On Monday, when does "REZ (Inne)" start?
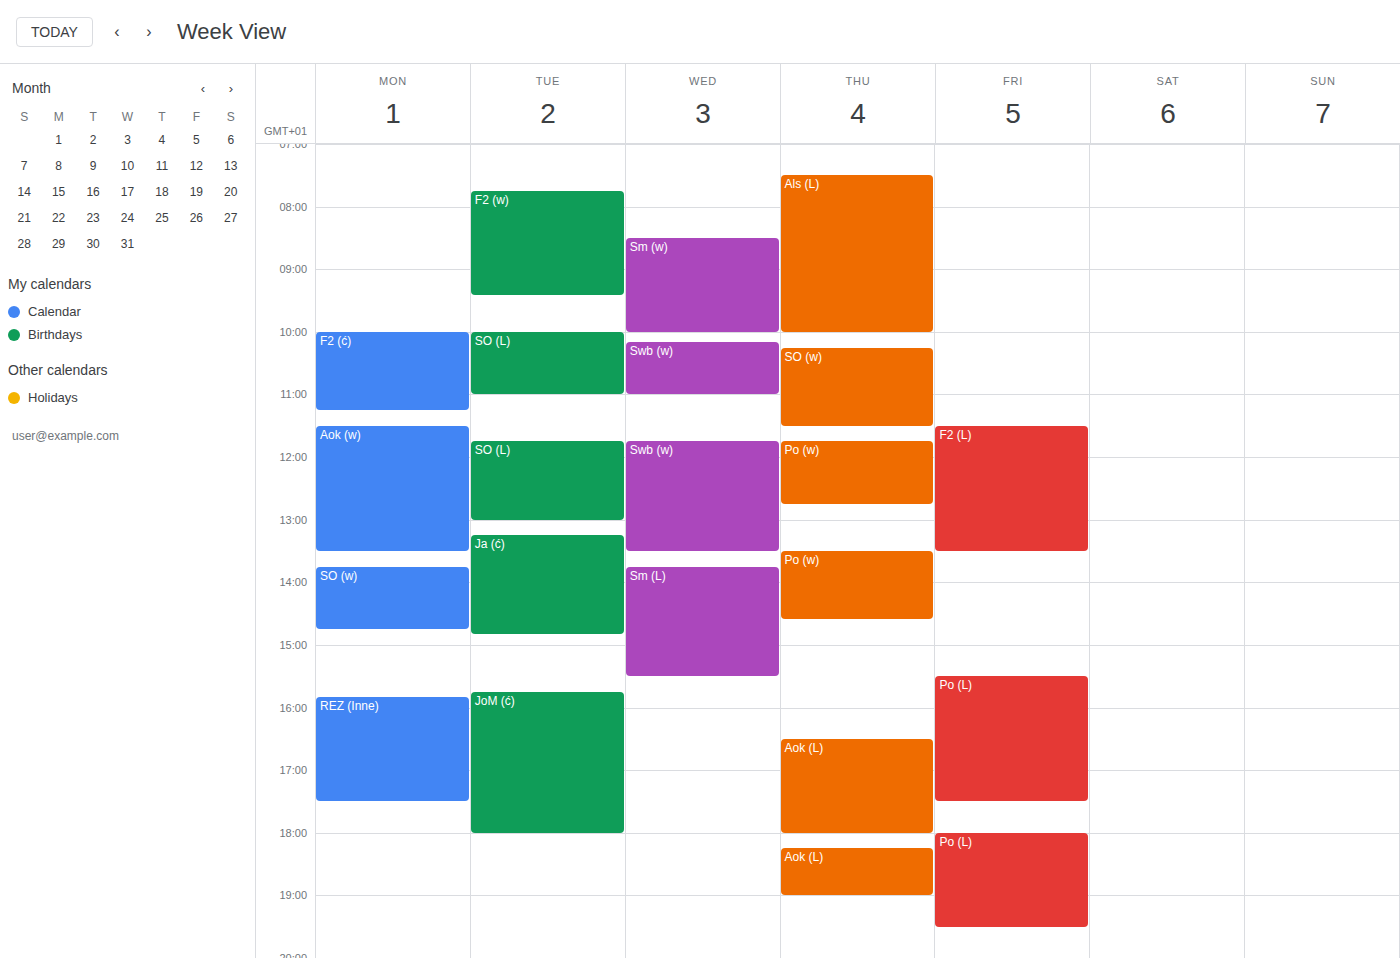
3:50 PM